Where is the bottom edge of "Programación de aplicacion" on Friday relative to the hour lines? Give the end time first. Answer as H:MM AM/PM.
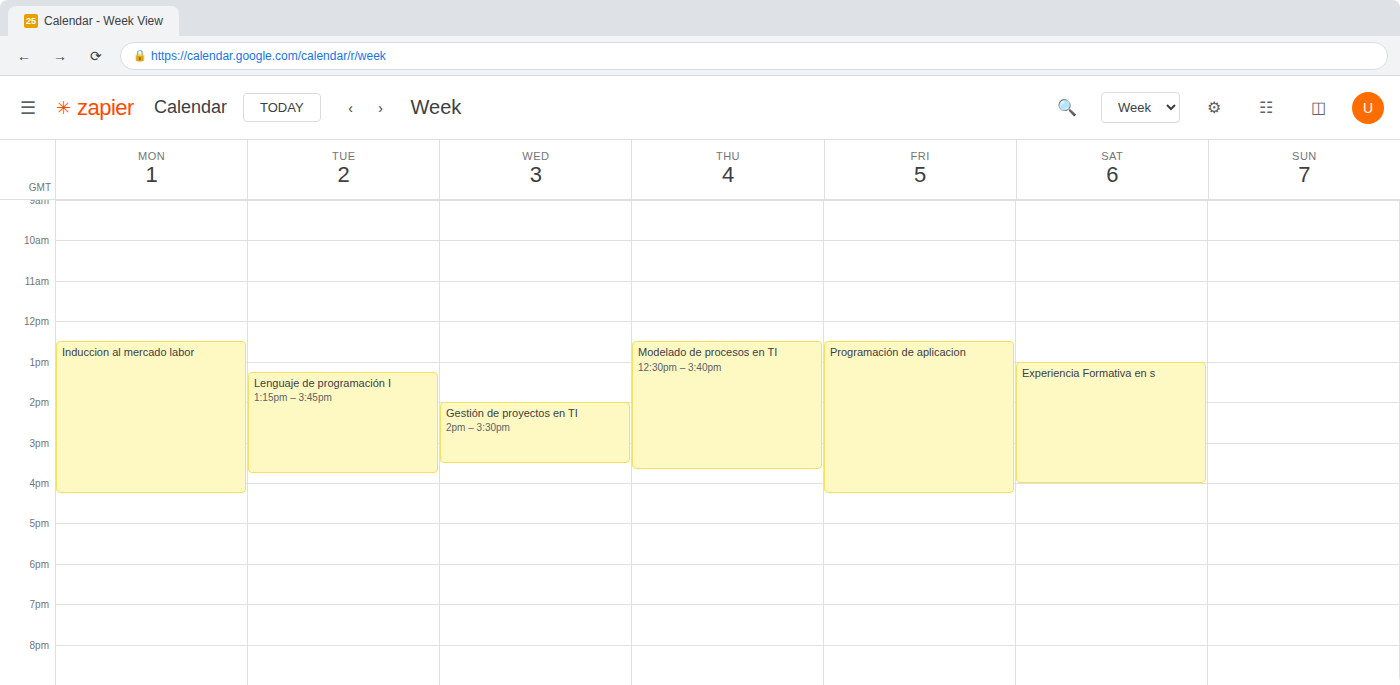
4:15 PM -- neither: a quarter of the way from the 4 PM line to the 5 PM line.